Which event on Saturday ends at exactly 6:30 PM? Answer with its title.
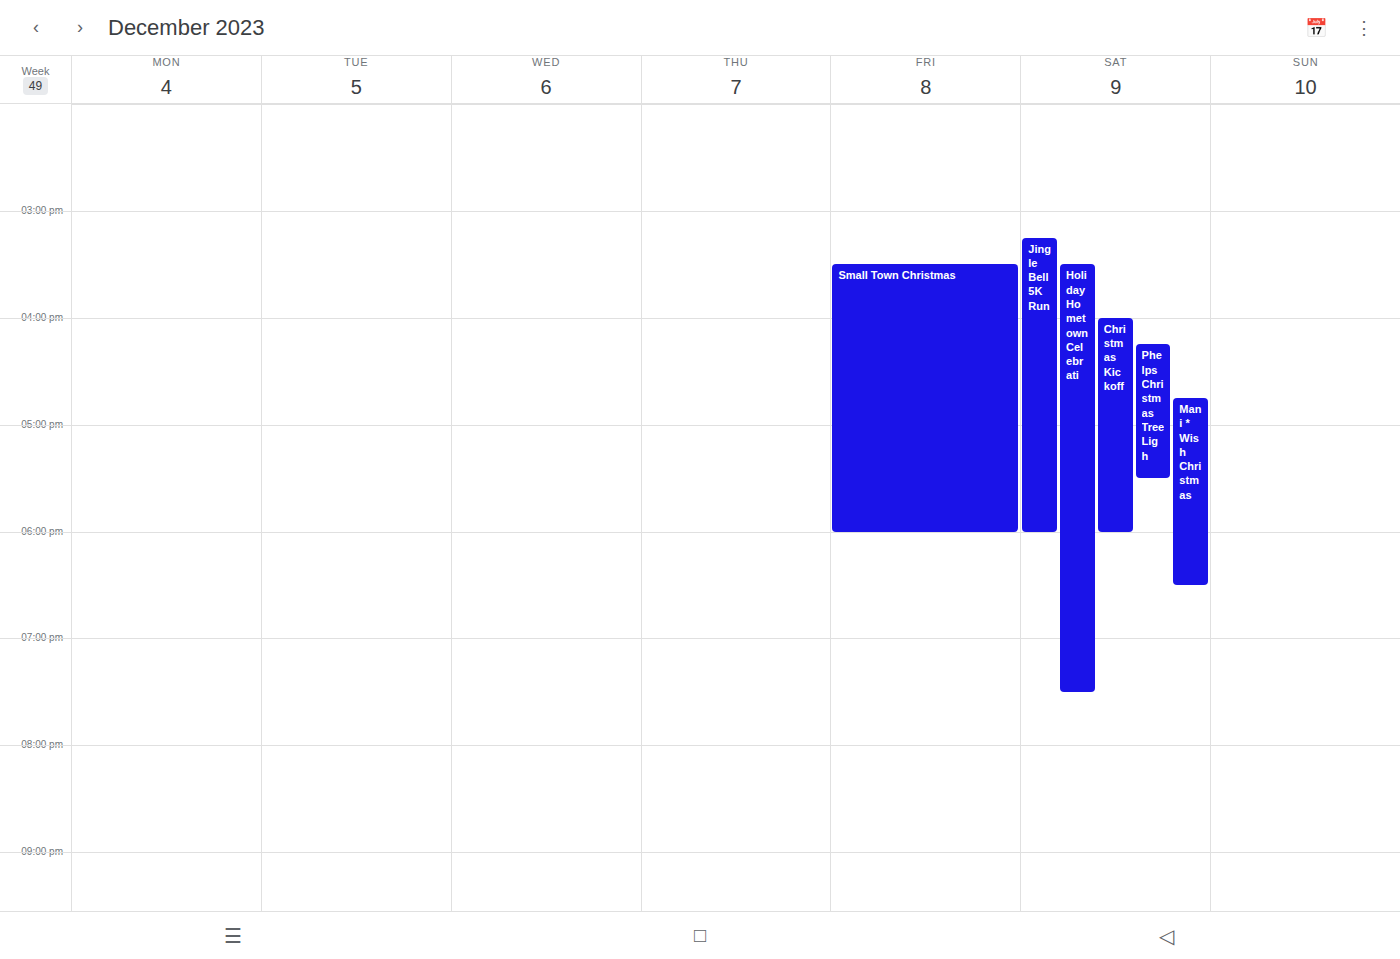
"Mani * Wish Christmas"